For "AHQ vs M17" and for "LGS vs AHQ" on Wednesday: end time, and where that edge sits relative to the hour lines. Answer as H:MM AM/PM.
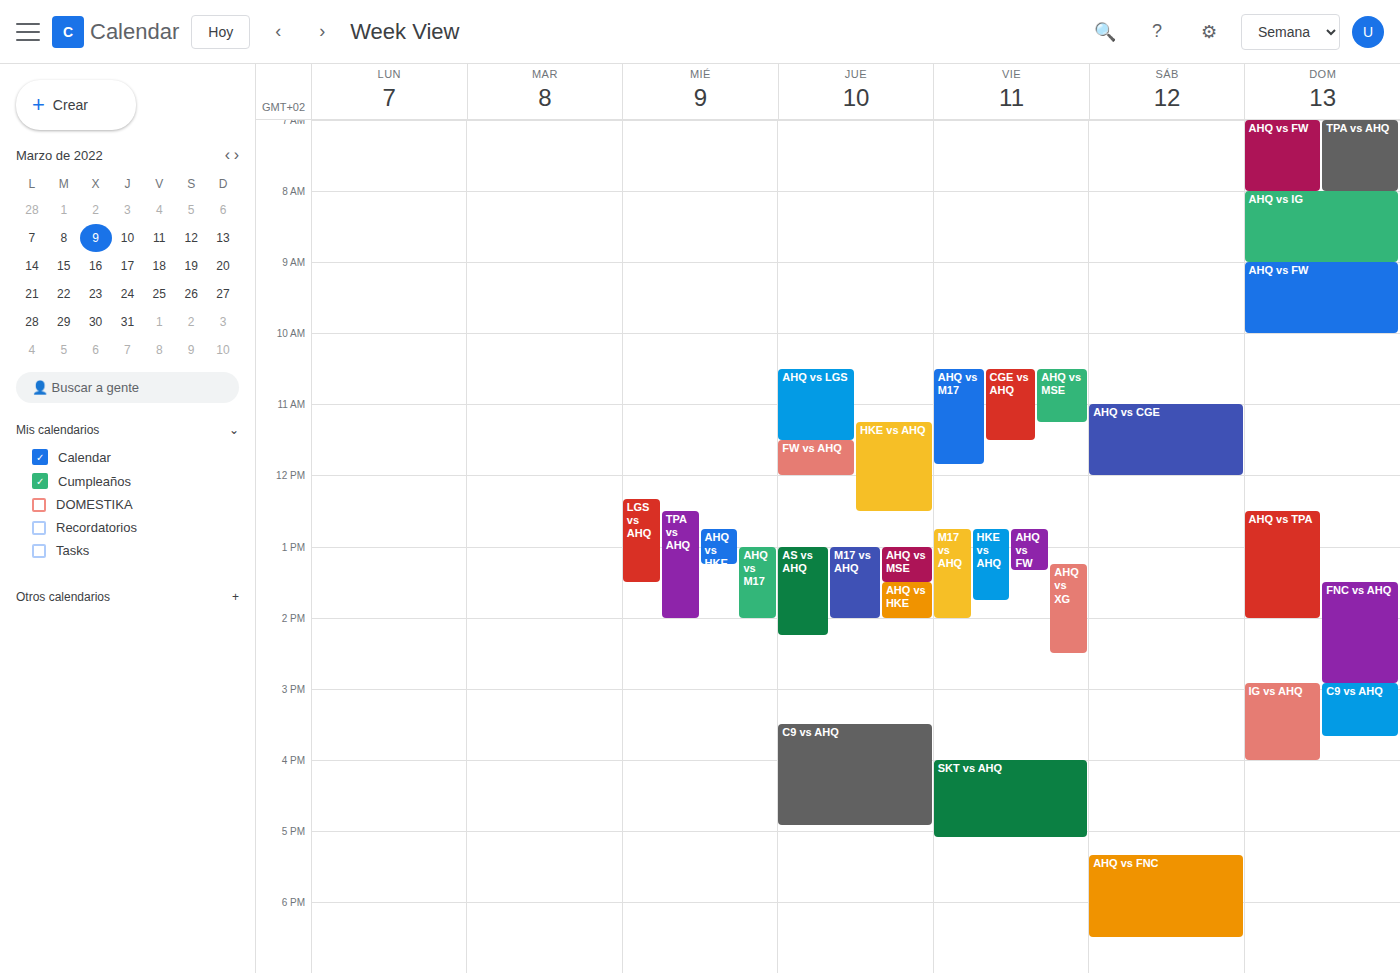
"AHQ vs M17": 2:00 PM, exactly on the 2 PM line. "LGS vs AHQ": 1:30 PM, halfway between the 1 PM and 2 PM lines.